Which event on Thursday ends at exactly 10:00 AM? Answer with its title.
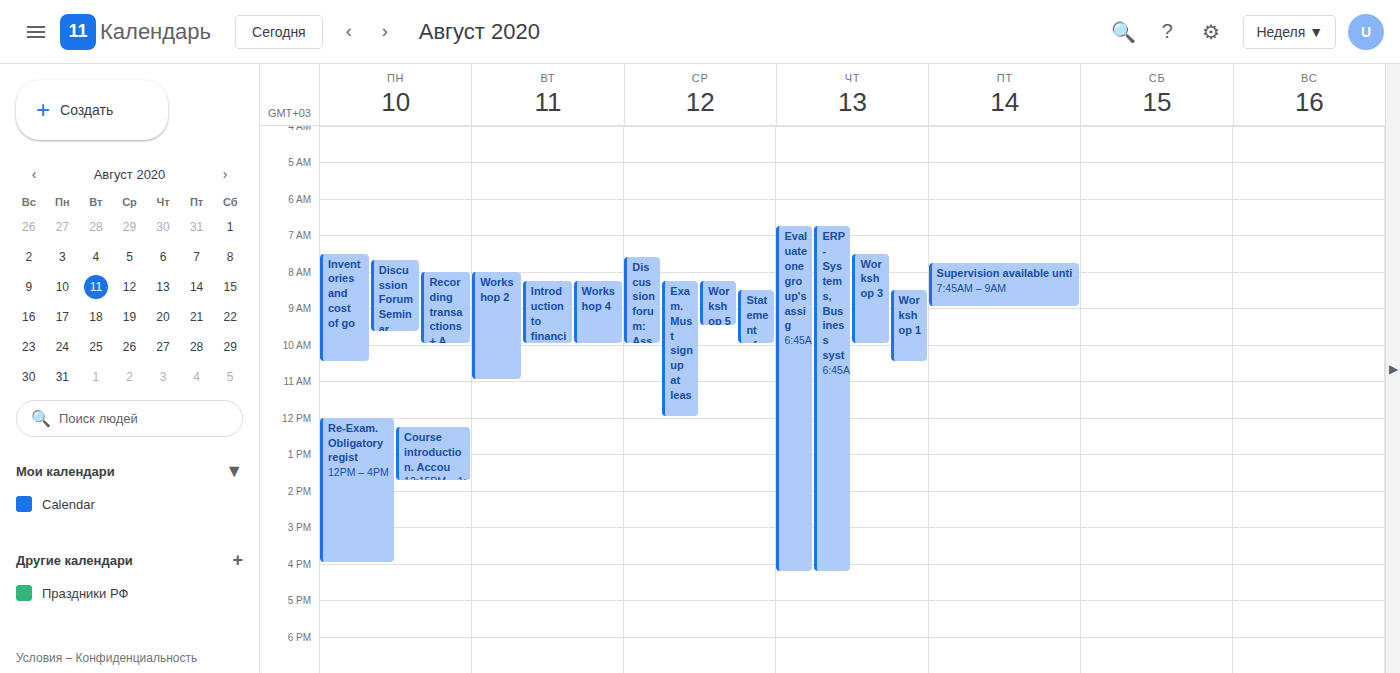
"Workshop 3"